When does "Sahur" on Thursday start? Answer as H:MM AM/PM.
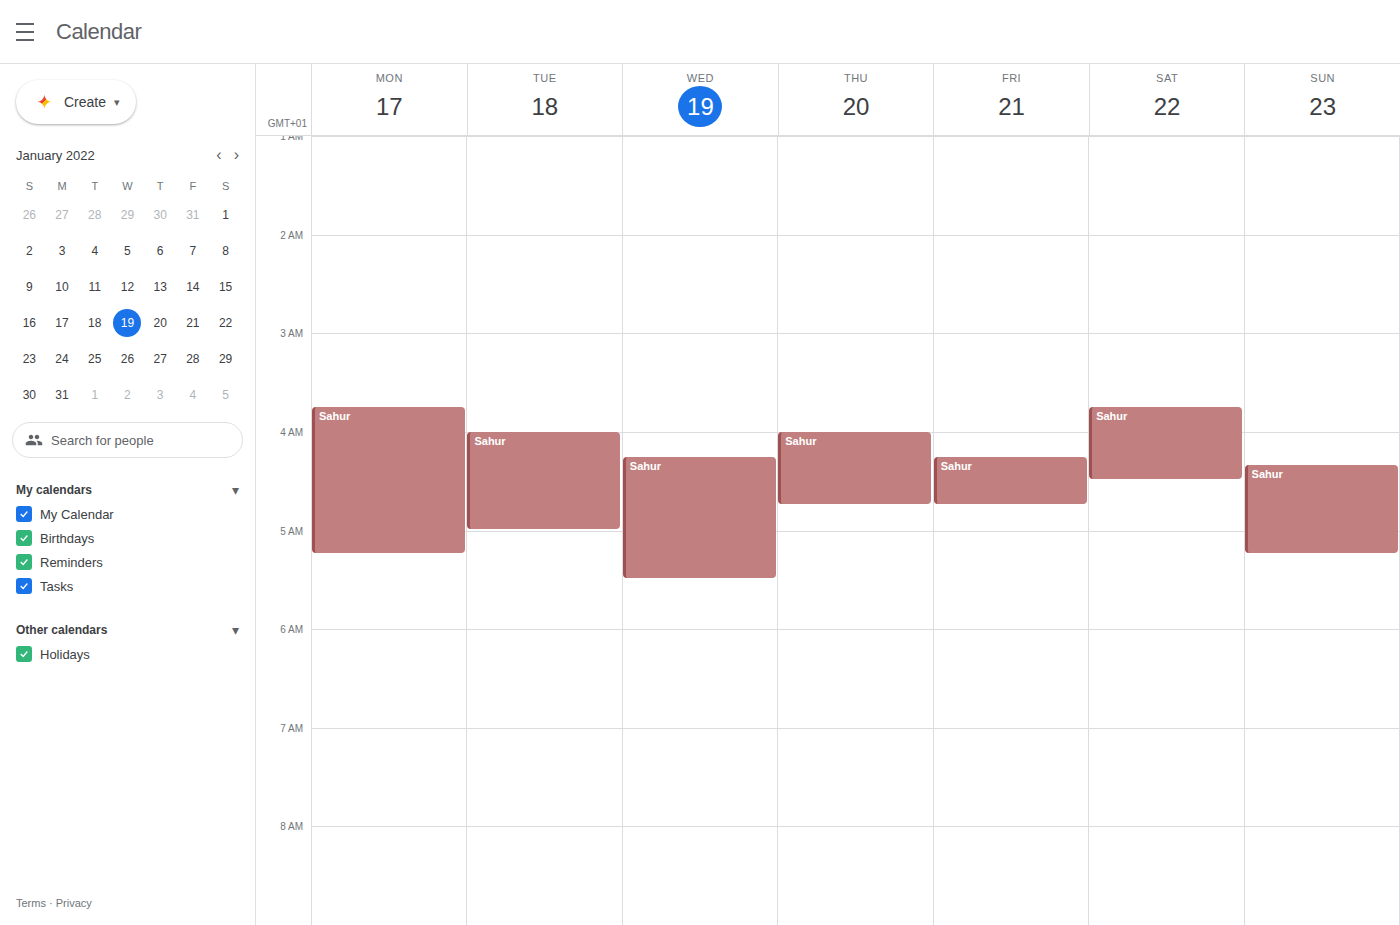
4:00 AM